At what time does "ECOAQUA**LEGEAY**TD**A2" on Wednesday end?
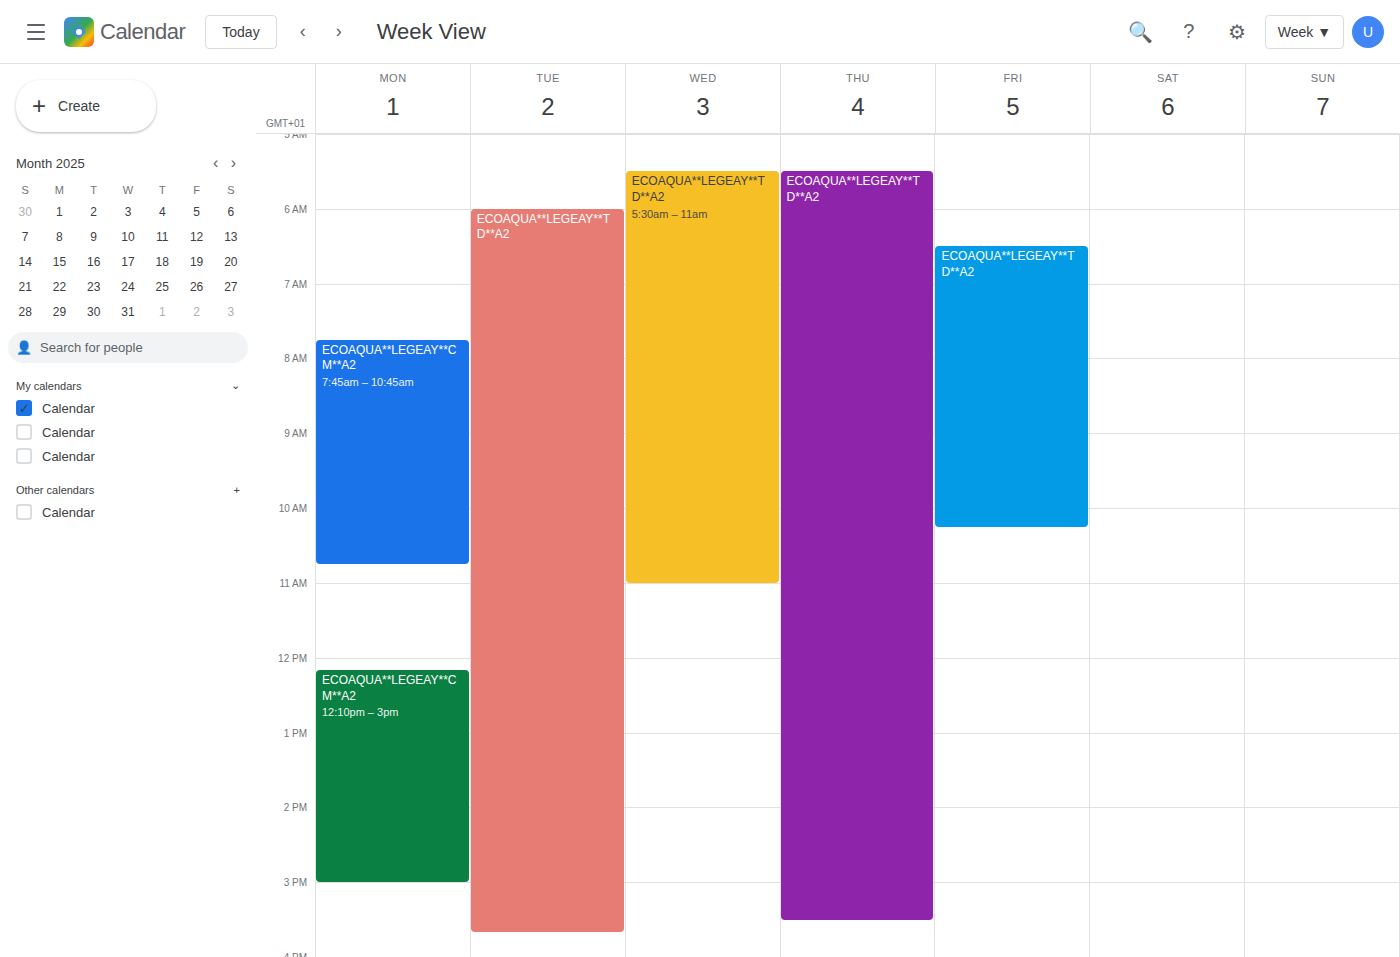
11:00 AM